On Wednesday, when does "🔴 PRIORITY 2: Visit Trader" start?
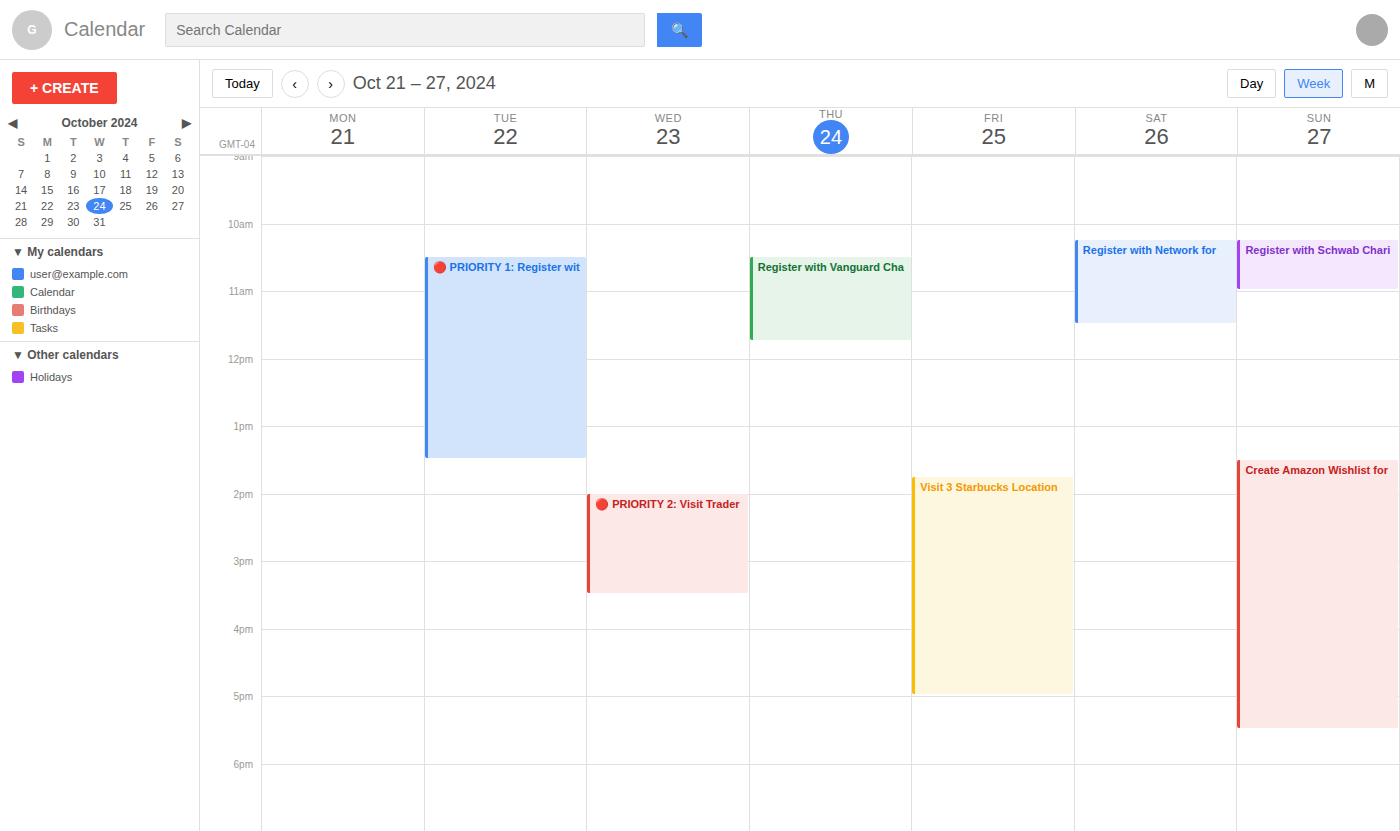
2:00 PM